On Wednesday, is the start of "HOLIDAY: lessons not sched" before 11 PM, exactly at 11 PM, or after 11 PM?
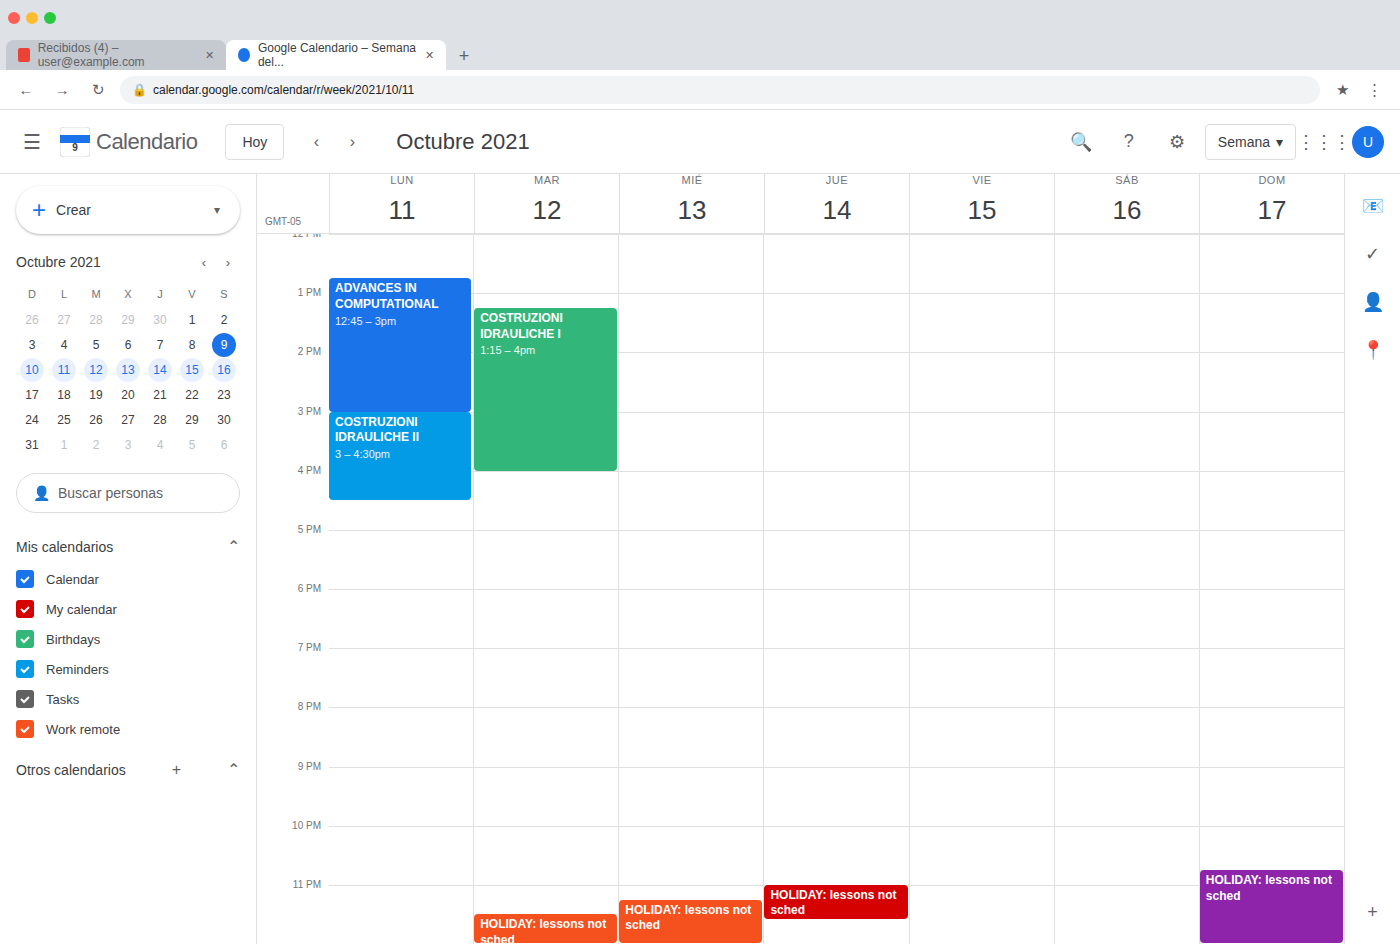
11:15 PM -- after 11 PM, 15 minutes below the 11 PM line.